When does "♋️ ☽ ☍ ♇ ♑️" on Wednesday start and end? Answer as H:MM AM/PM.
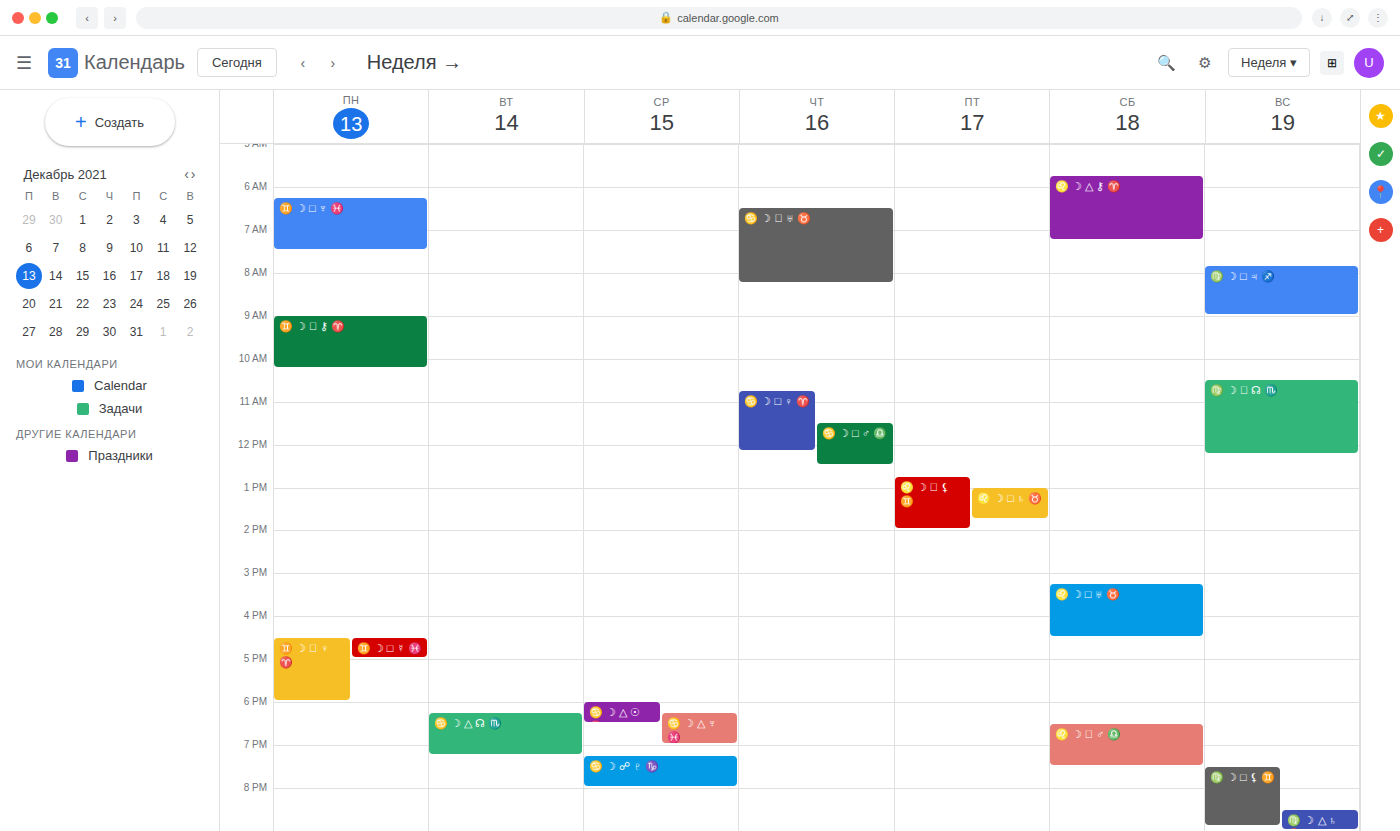
7:15 PM to 8:00 PM